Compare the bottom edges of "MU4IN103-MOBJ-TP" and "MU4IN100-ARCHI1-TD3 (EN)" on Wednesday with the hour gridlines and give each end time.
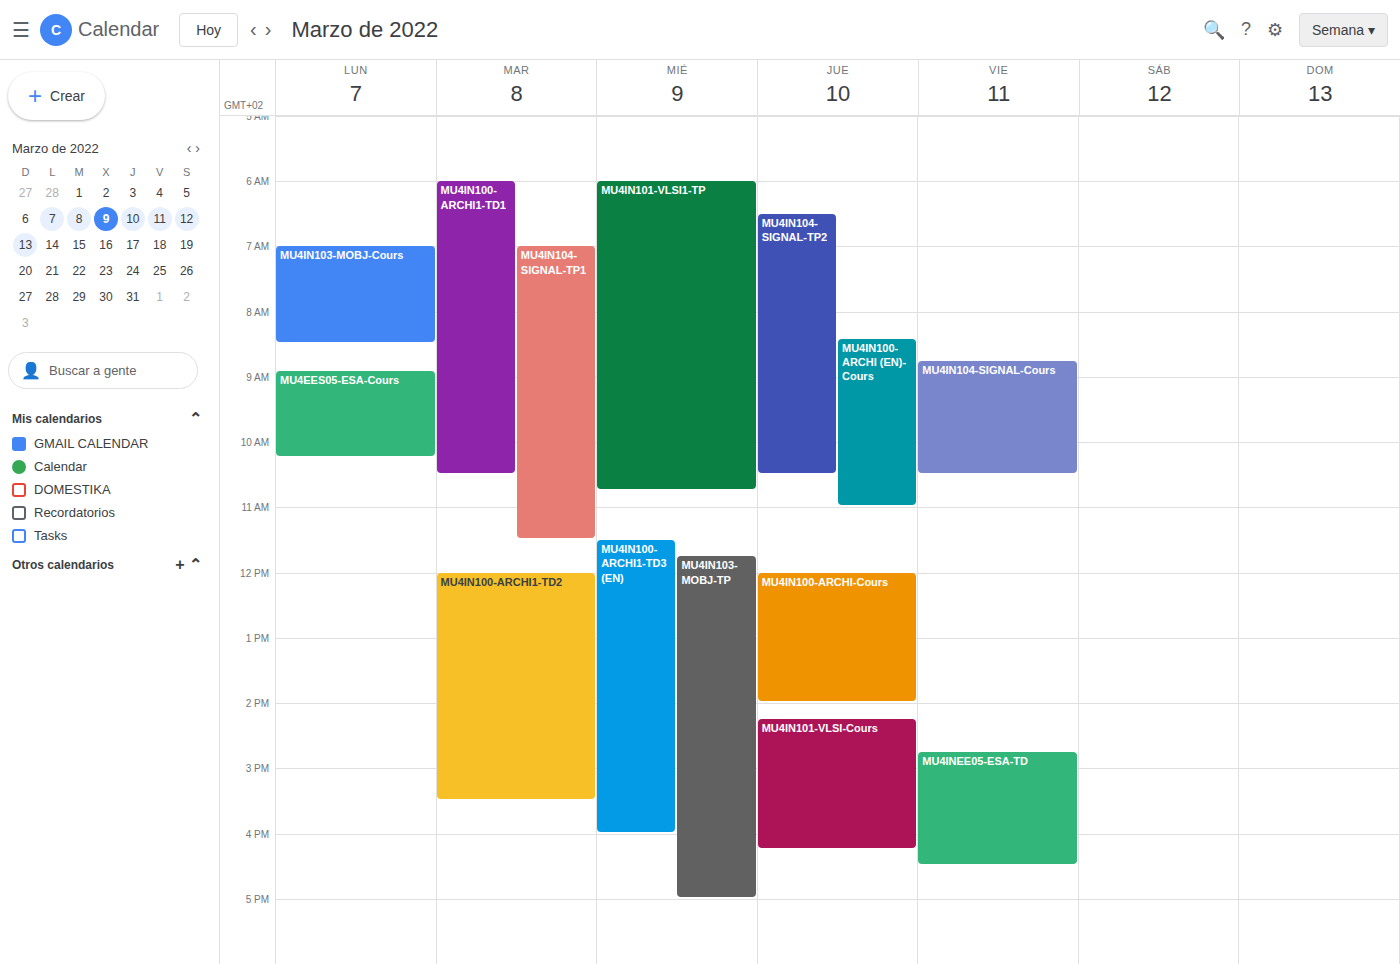
"MU4IN103-MOBJ-TP": 5:00 PM, exactly on the 5 PM line. "MU4IN100-ARCHI1-TD3 (EN)": 4:00 PM, exactly on the 4 PM line.